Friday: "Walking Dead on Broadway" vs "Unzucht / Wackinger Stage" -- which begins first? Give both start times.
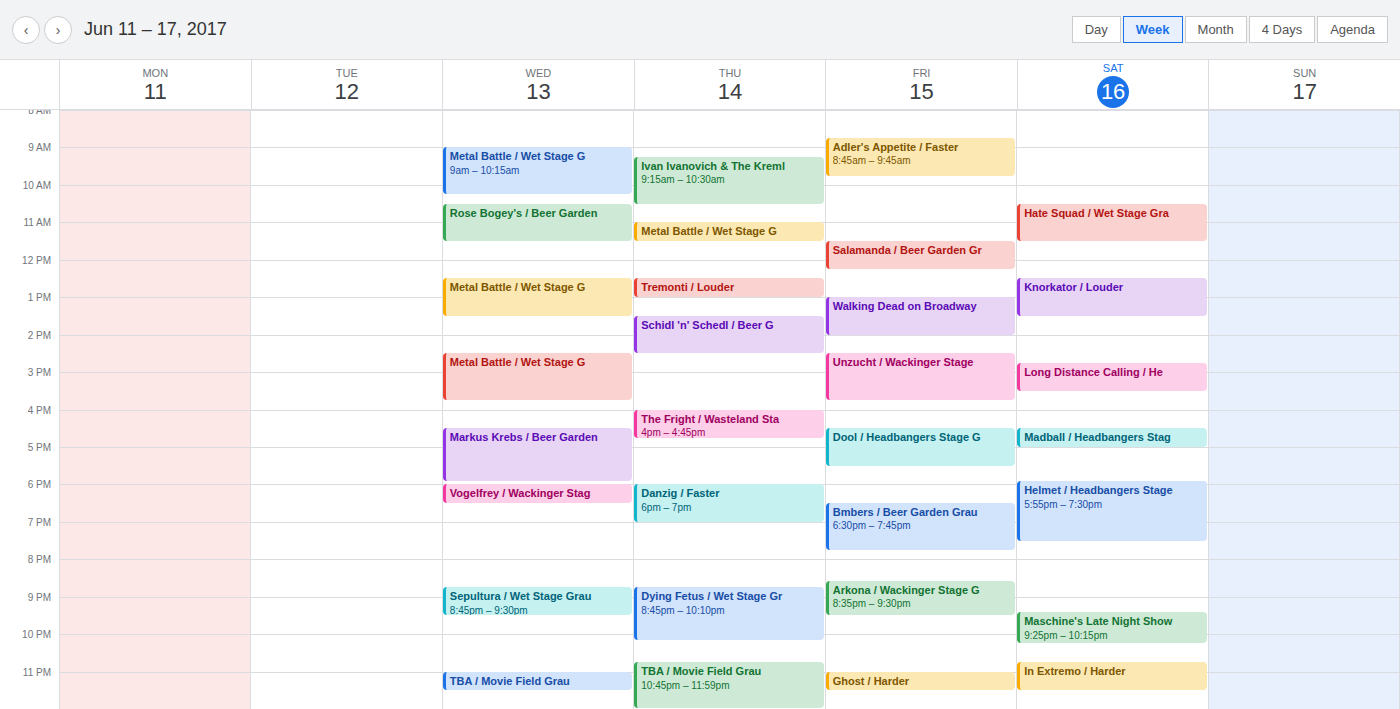
"Walking Dead on Broadway" 1:00 PM; "Unzucht / Wackinger Stage" 2:30 PM.